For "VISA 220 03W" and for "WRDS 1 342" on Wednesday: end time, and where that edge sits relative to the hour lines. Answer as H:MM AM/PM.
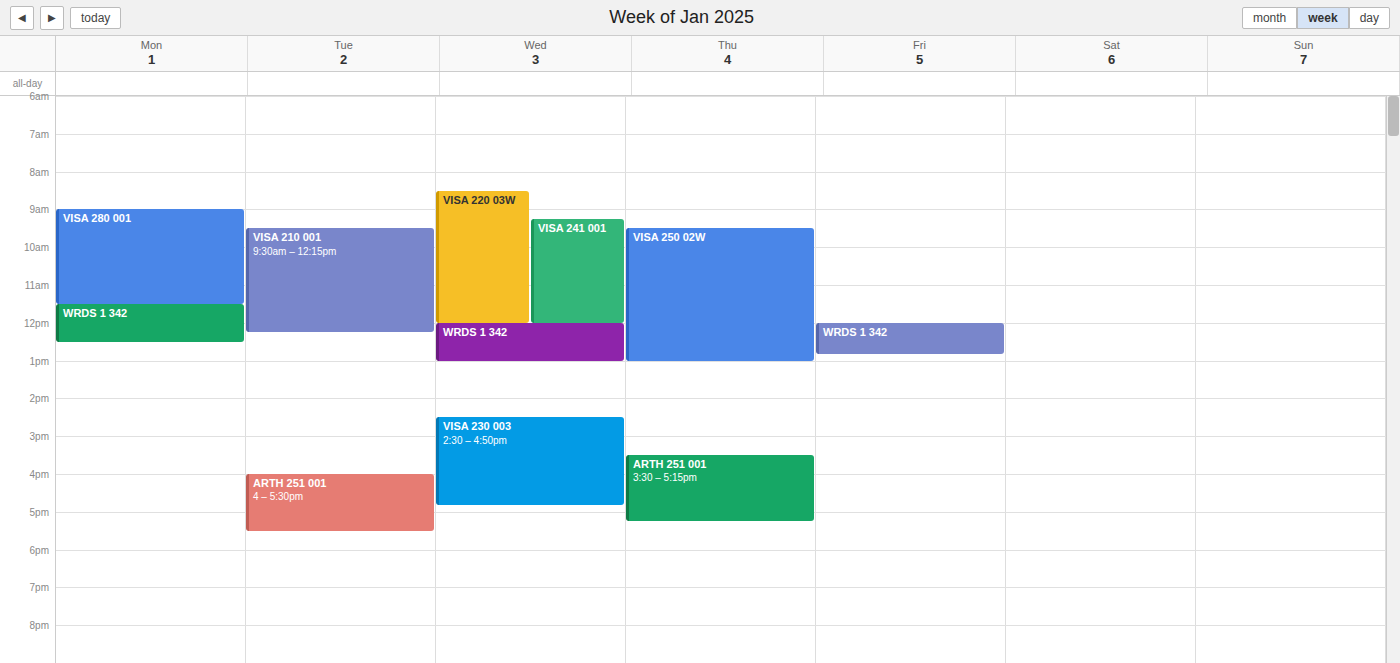
"VISA 220 03W": 12:00 PM, exactly on the 12 PM line. "WRDS 1 342": 1:00 PM, exactly on the 1 PM line.